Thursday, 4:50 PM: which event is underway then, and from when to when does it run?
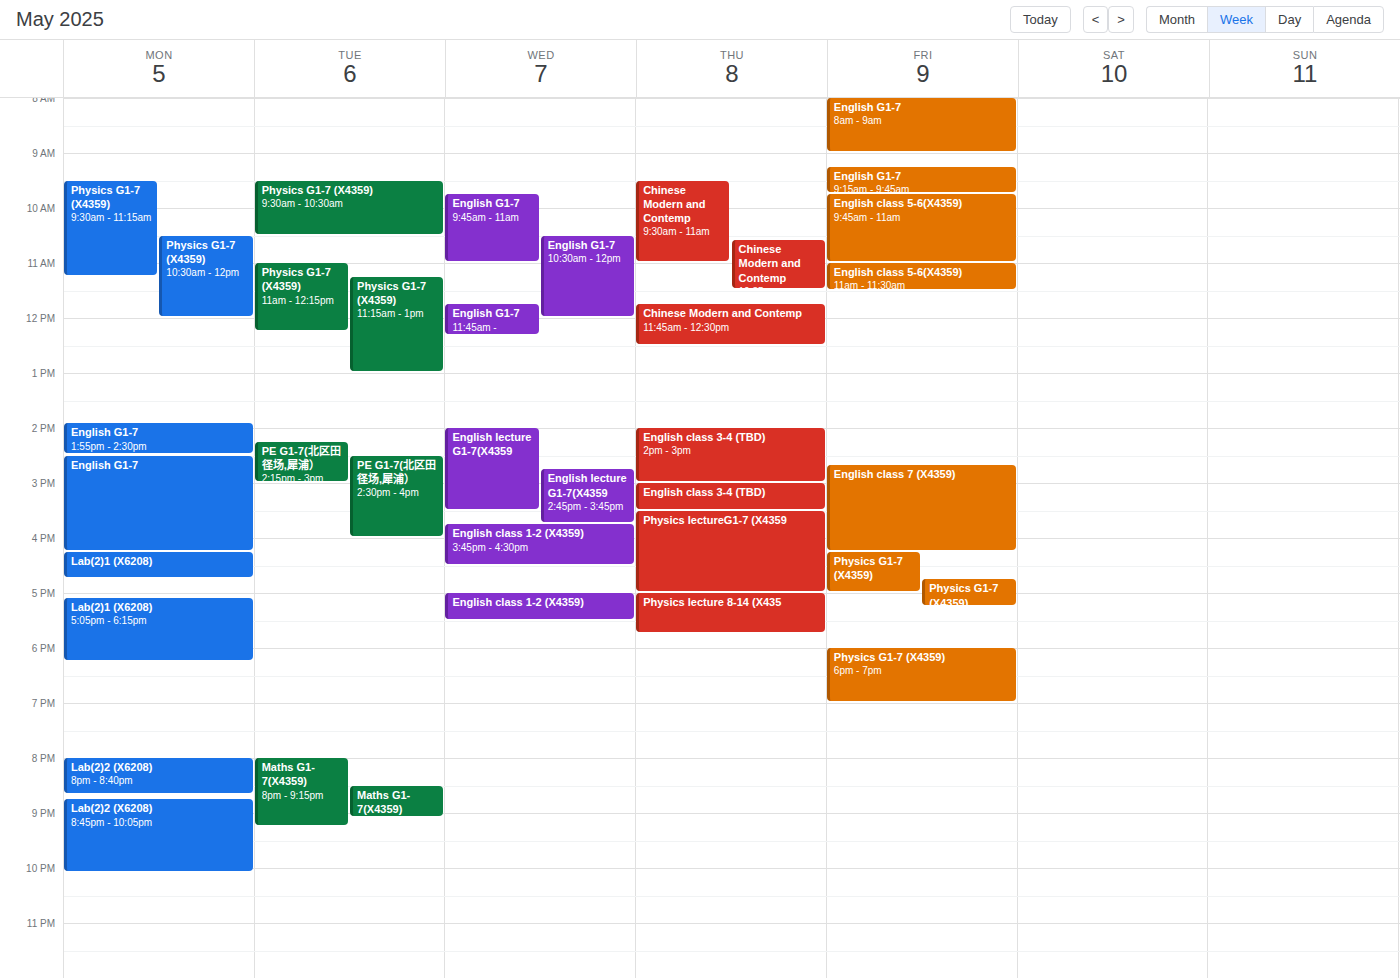
"Physics lectureG1-7 (X4359", 3:30 PM to 5:00 PM